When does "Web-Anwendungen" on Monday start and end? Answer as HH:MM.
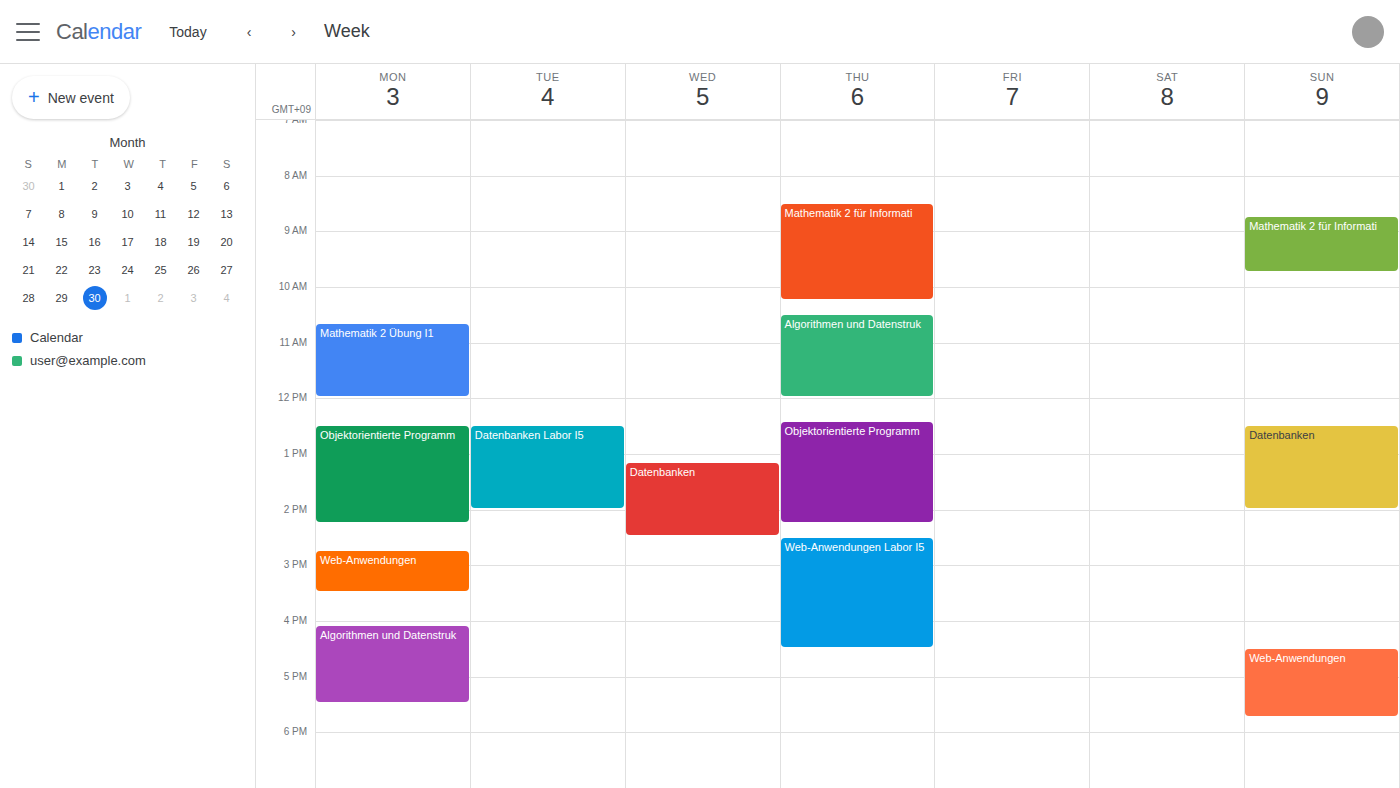
14:45 to 15:30